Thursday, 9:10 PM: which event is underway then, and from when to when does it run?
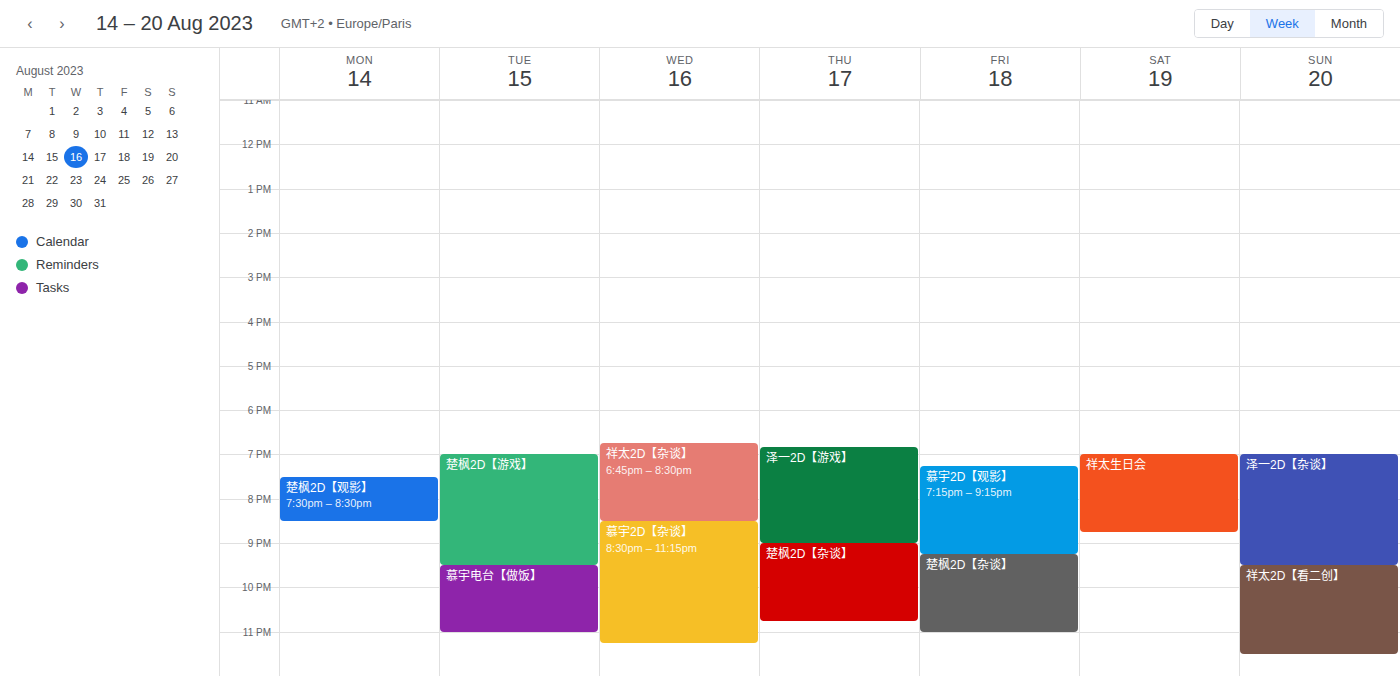
"楚枫2D【杂谈】", 9:00 PM to 10:45 PM